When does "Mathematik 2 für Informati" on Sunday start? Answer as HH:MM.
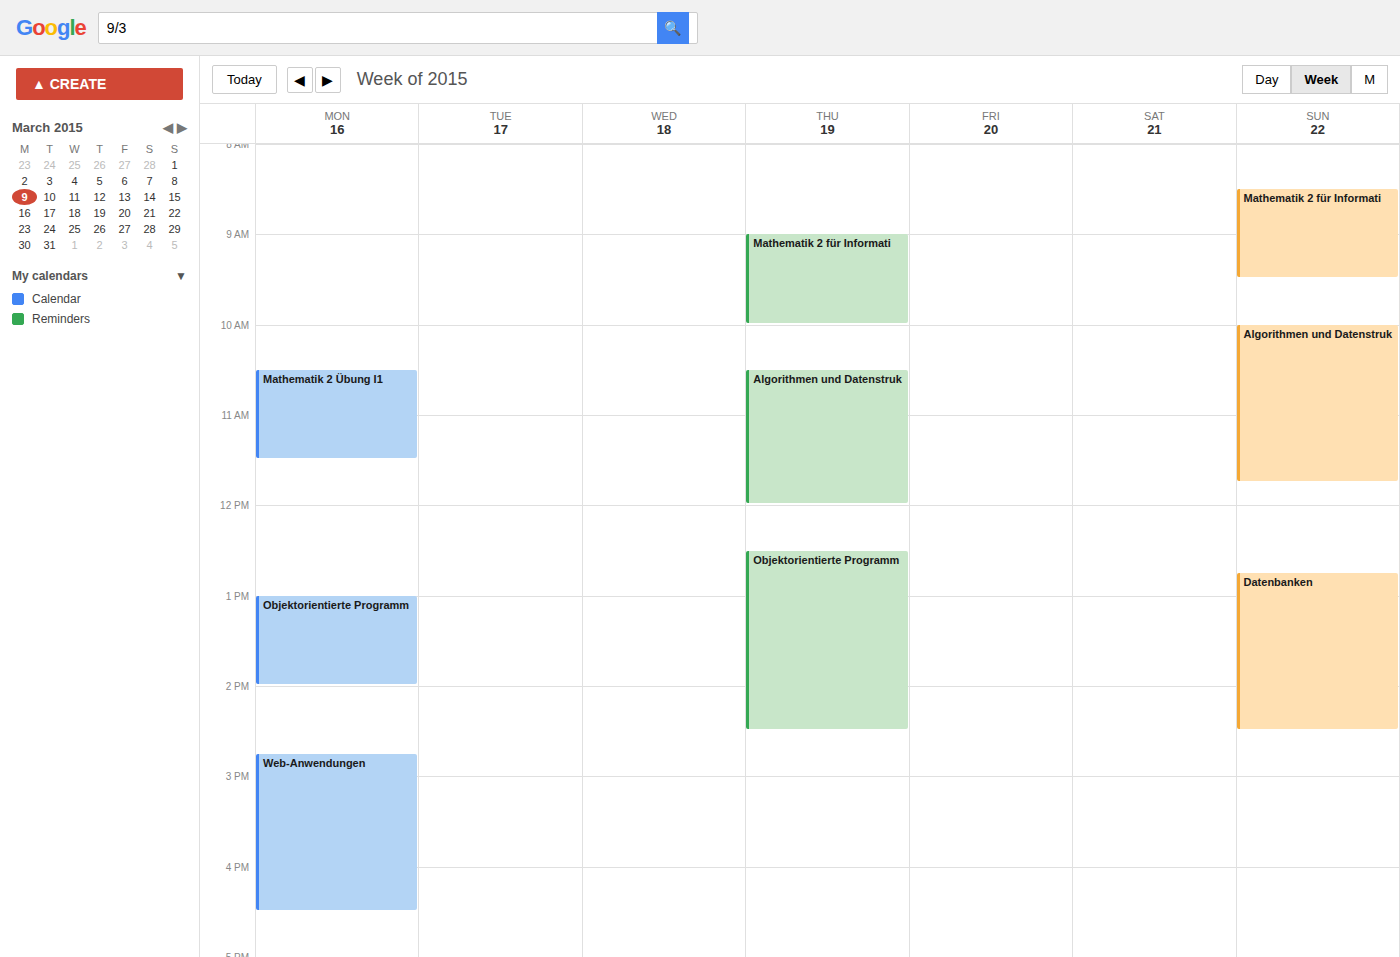
08:30